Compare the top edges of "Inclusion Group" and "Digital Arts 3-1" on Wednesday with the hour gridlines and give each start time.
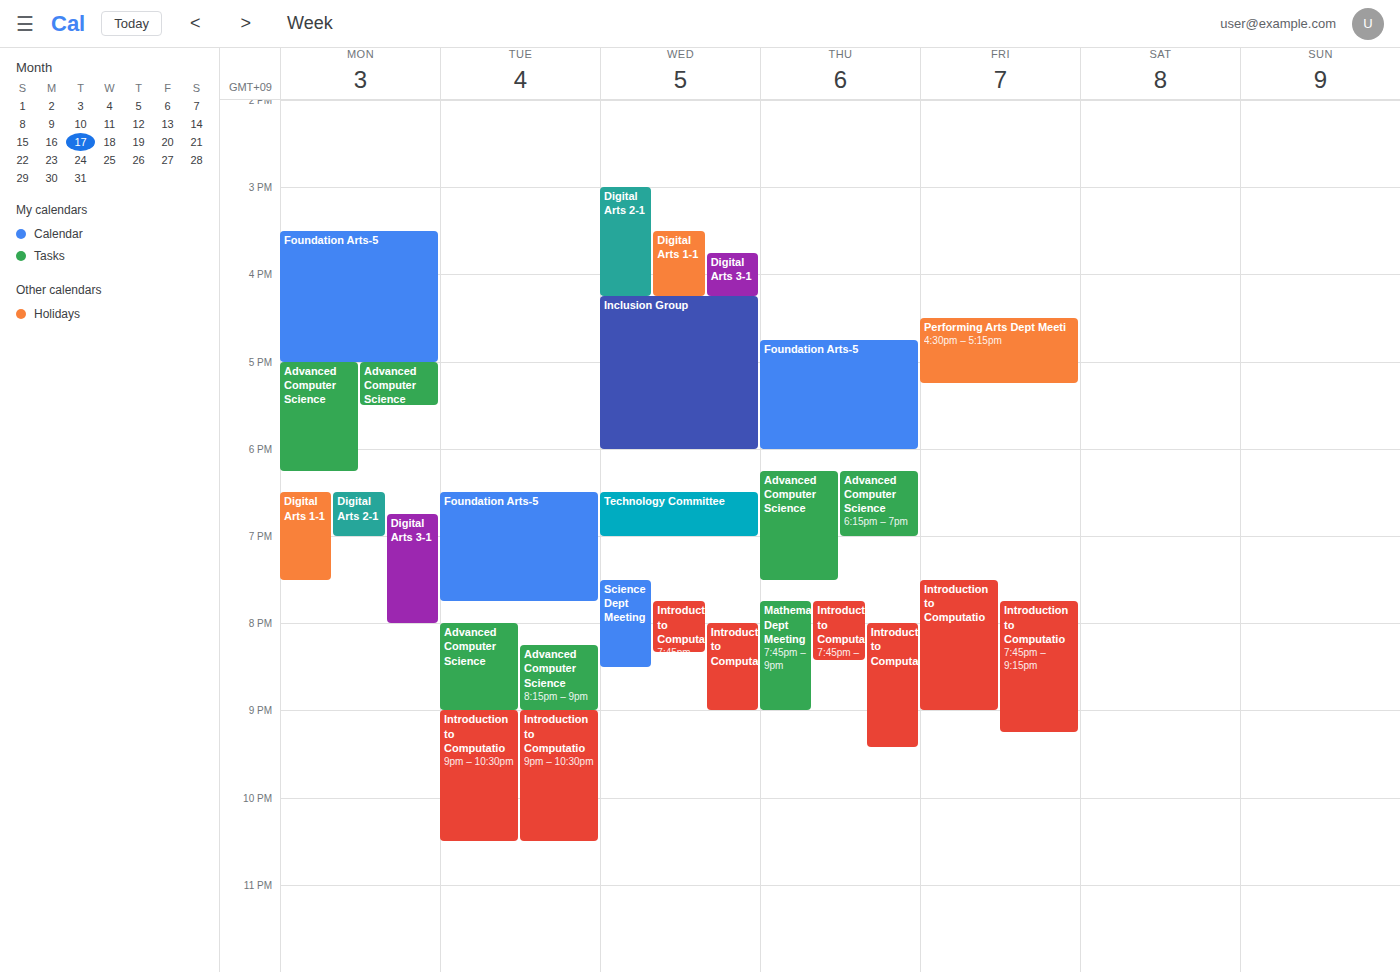
"Inclusion Group": 4:15 PM, neither: a quarter of the way from the 4 PM line to the 5 PM line. "Digital Arts 3-1": 3:45 PM, neither: three quarters of the way from the 3 PM line to the 4 PM line.